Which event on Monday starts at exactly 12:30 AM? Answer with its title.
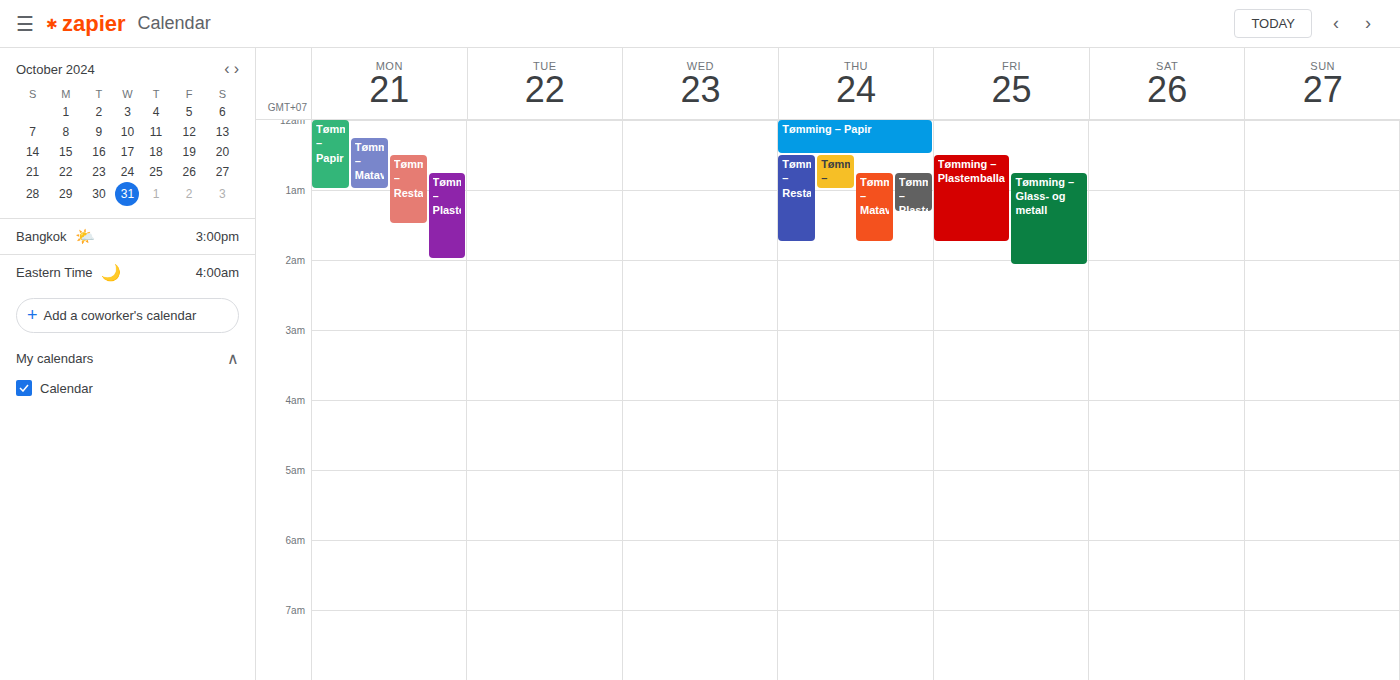
"Tømming – Restavfall"